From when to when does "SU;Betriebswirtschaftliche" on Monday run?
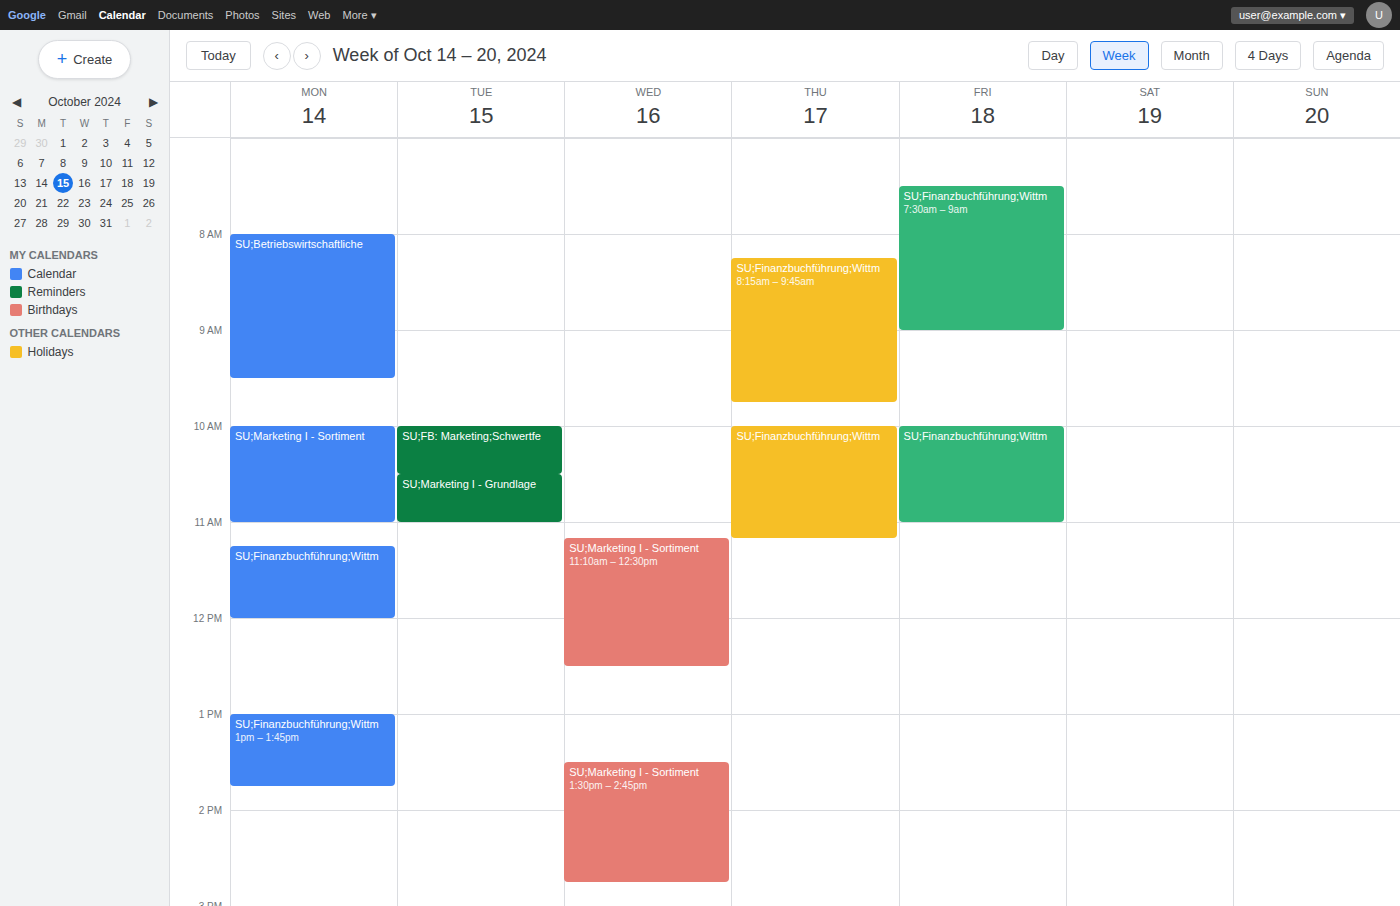
8:00 AM to 9:30 AM